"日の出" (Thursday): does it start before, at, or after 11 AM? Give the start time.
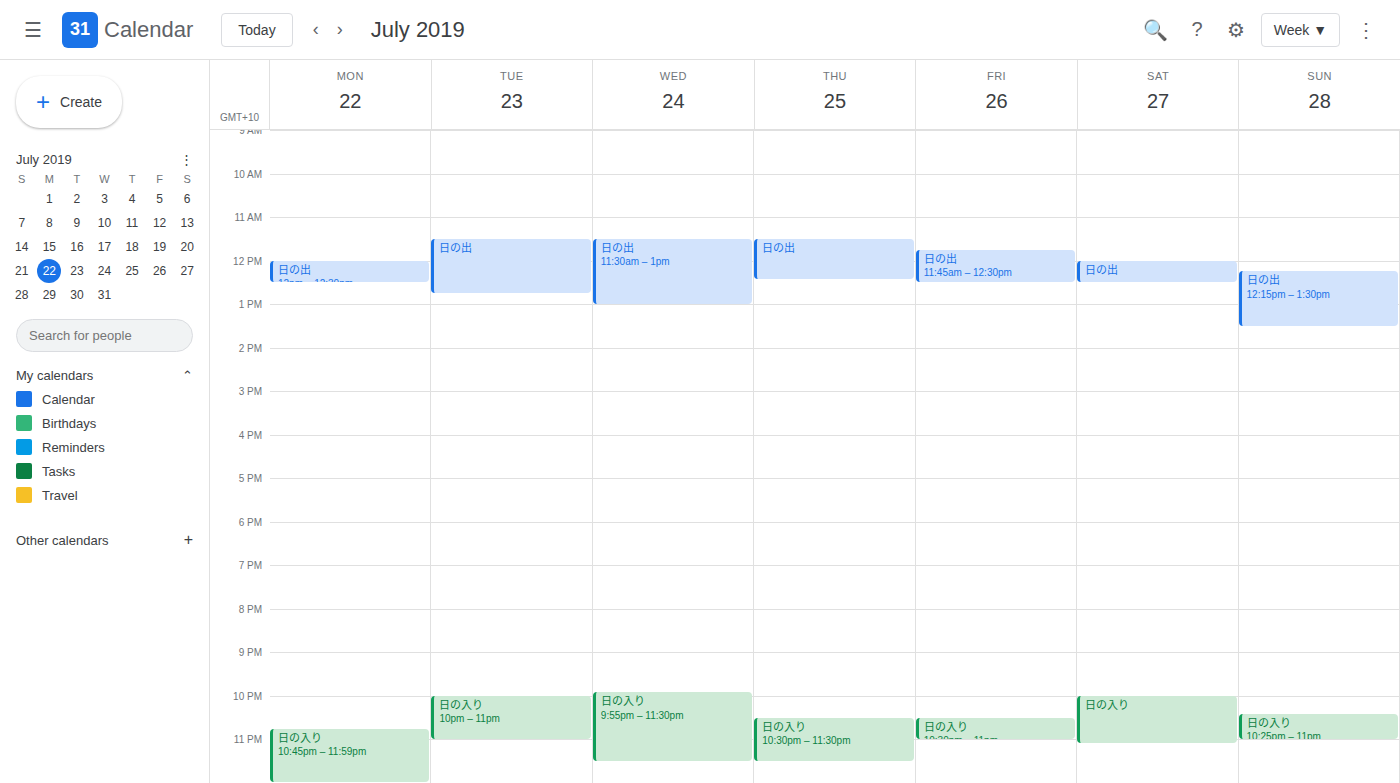
11:30 AM -- after 11 AM, 30 minutes below the 11 AM line.